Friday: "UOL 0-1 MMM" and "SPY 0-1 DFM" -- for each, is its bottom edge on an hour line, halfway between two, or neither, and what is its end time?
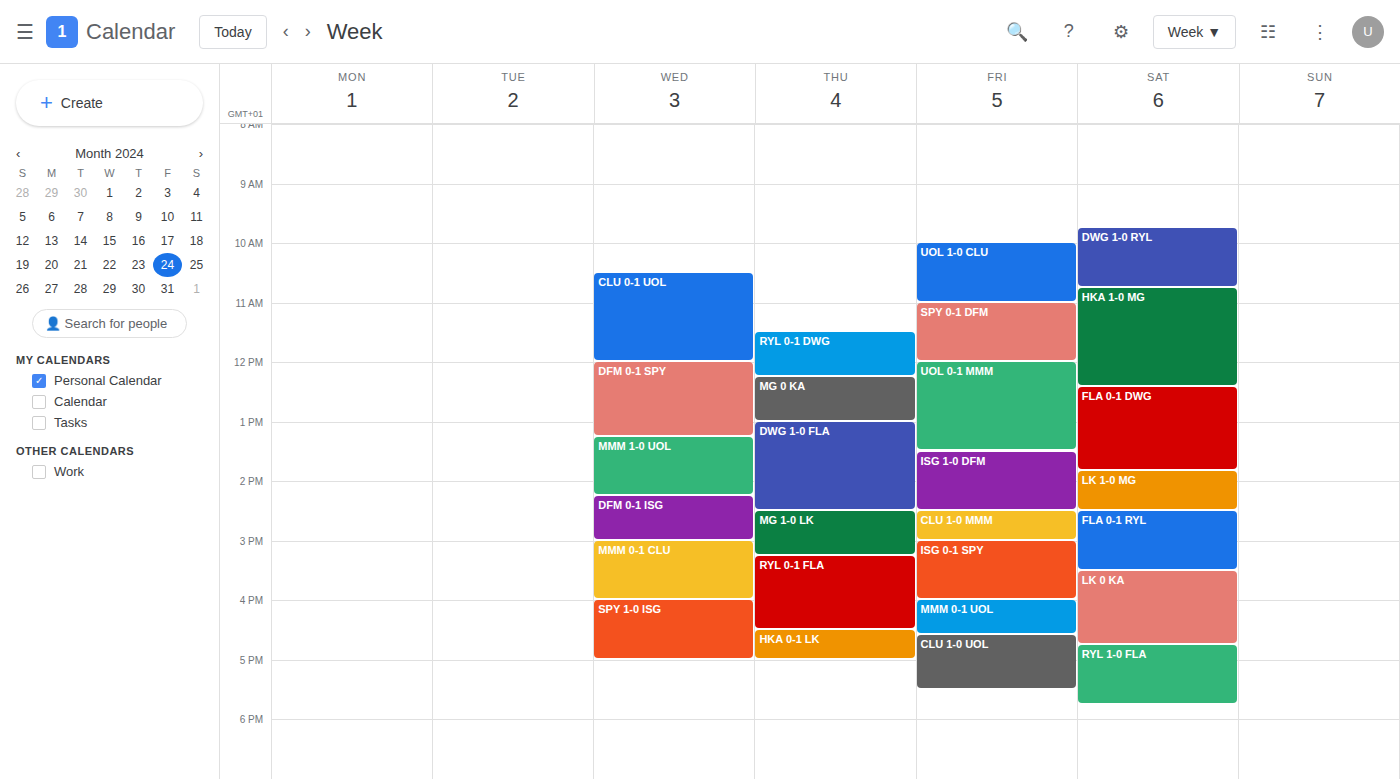
"UOL 0-1 MMM": 1:30 PM, halfway between the 1 PM and 2 PM lines. "SPY 0-1 DFM": 12:00 PM, exactly on the 12 PM line.